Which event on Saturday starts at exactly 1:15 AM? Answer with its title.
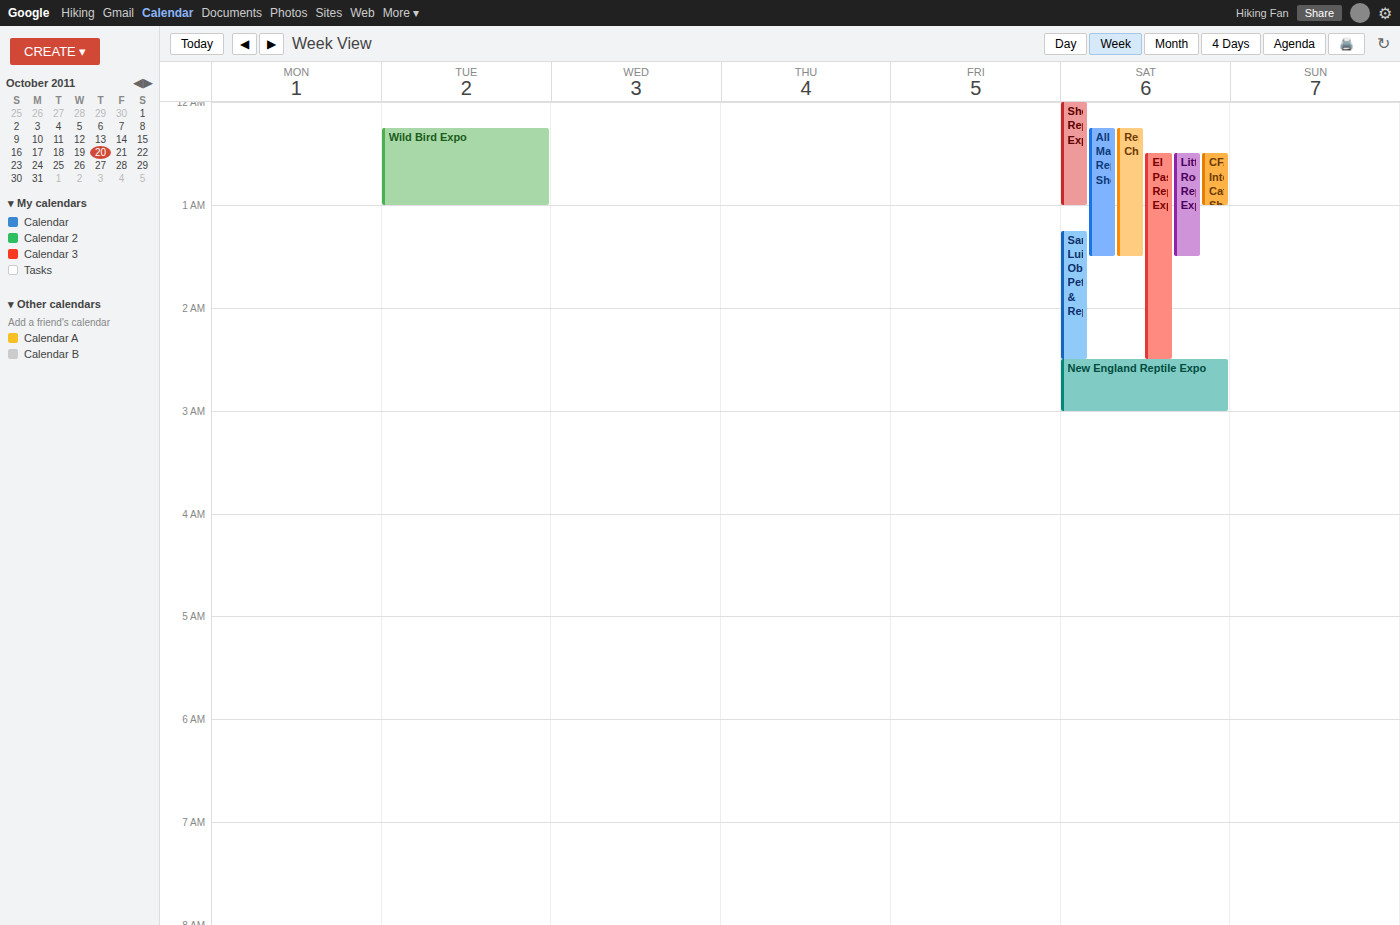
"San Luis Obispo Pet & Rept"